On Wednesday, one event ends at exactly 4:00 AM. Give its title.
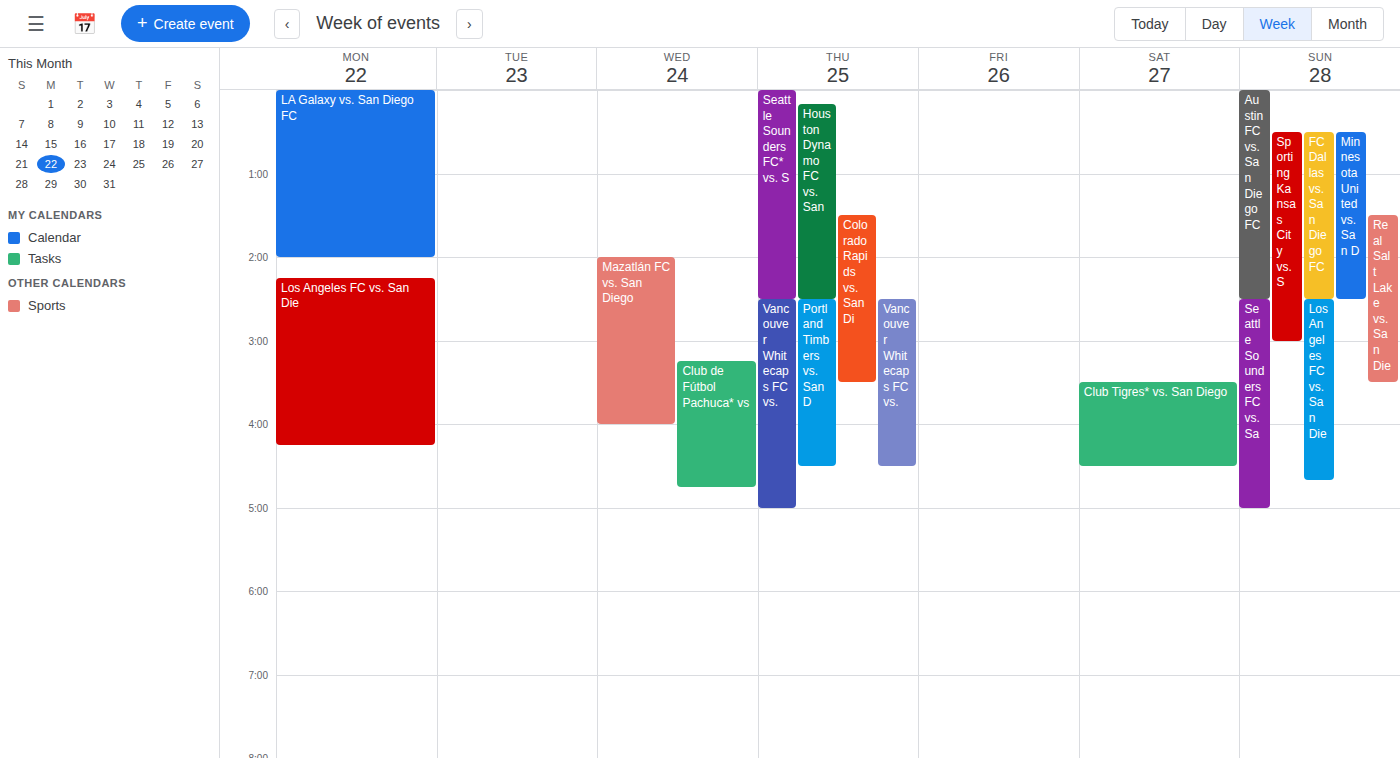
"Mazatlán FC vs. San Diego"